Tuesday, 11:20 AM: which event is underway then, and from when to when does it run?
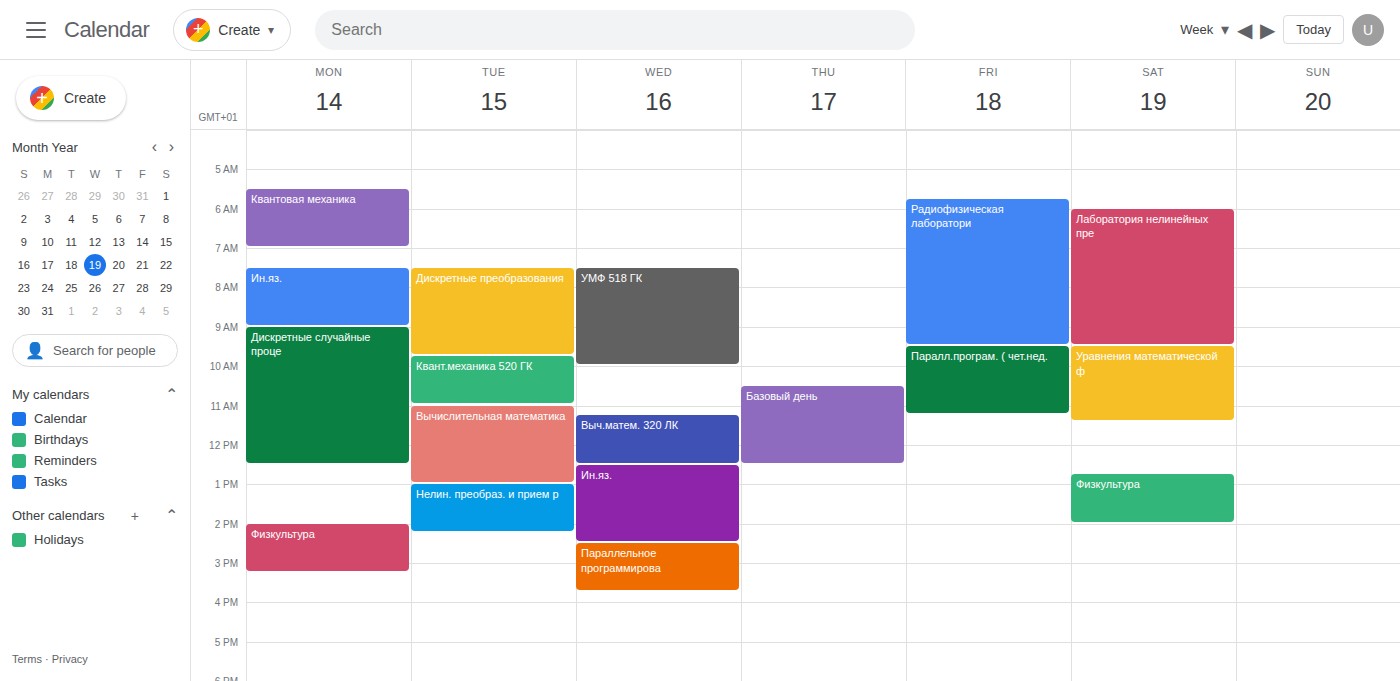
"Вычислительная математика", 11:00 AM to 1:00 PM